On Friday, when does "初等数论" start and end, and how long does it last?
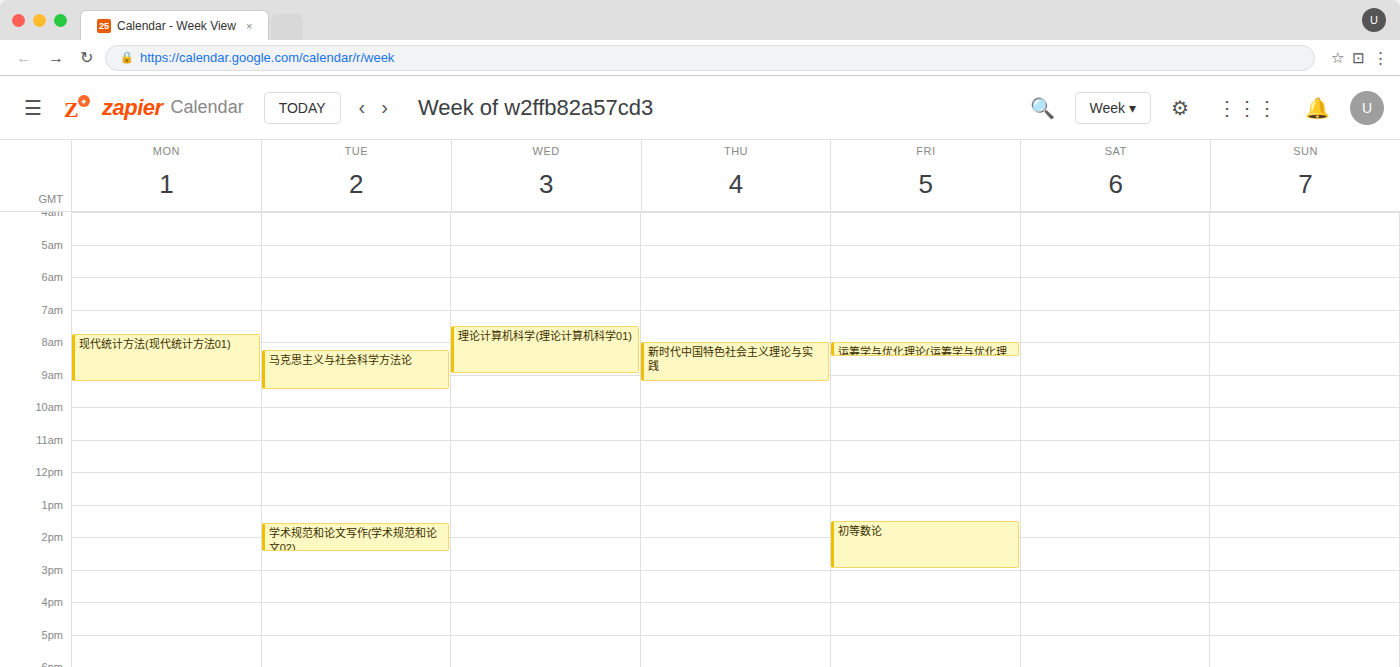
1:30 PM to 3:00 PM, 1 hour 30 minutes